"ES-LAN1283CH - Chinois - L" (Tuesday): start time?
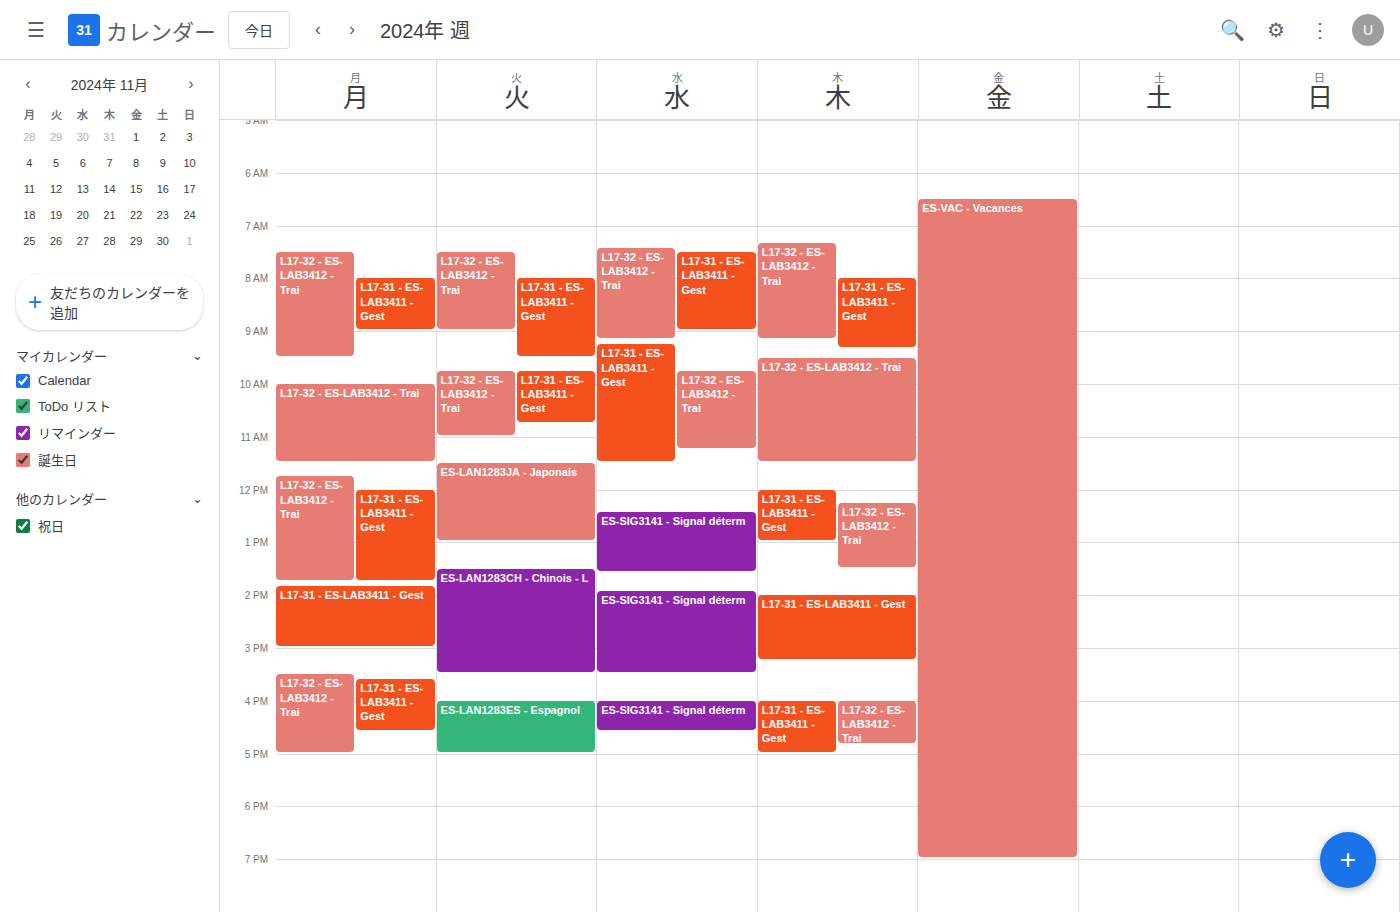
1:30 PM